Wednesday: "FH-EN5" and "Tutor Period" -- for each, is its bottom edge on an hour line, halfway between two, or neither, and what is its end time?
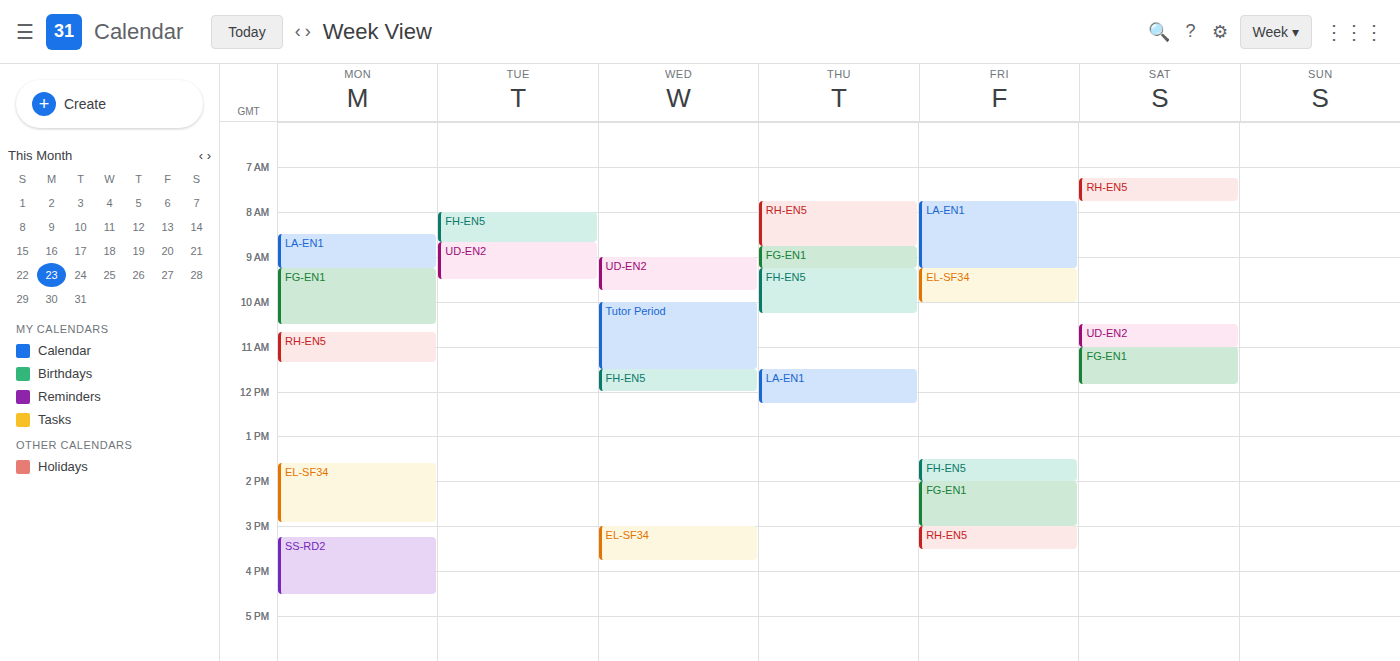
"FH-EN5": 12:00 PM, exactly on the 12 PM line. "Tutor Period": 11:30 AM, halfway between the 11 AM and 12 PM lines.